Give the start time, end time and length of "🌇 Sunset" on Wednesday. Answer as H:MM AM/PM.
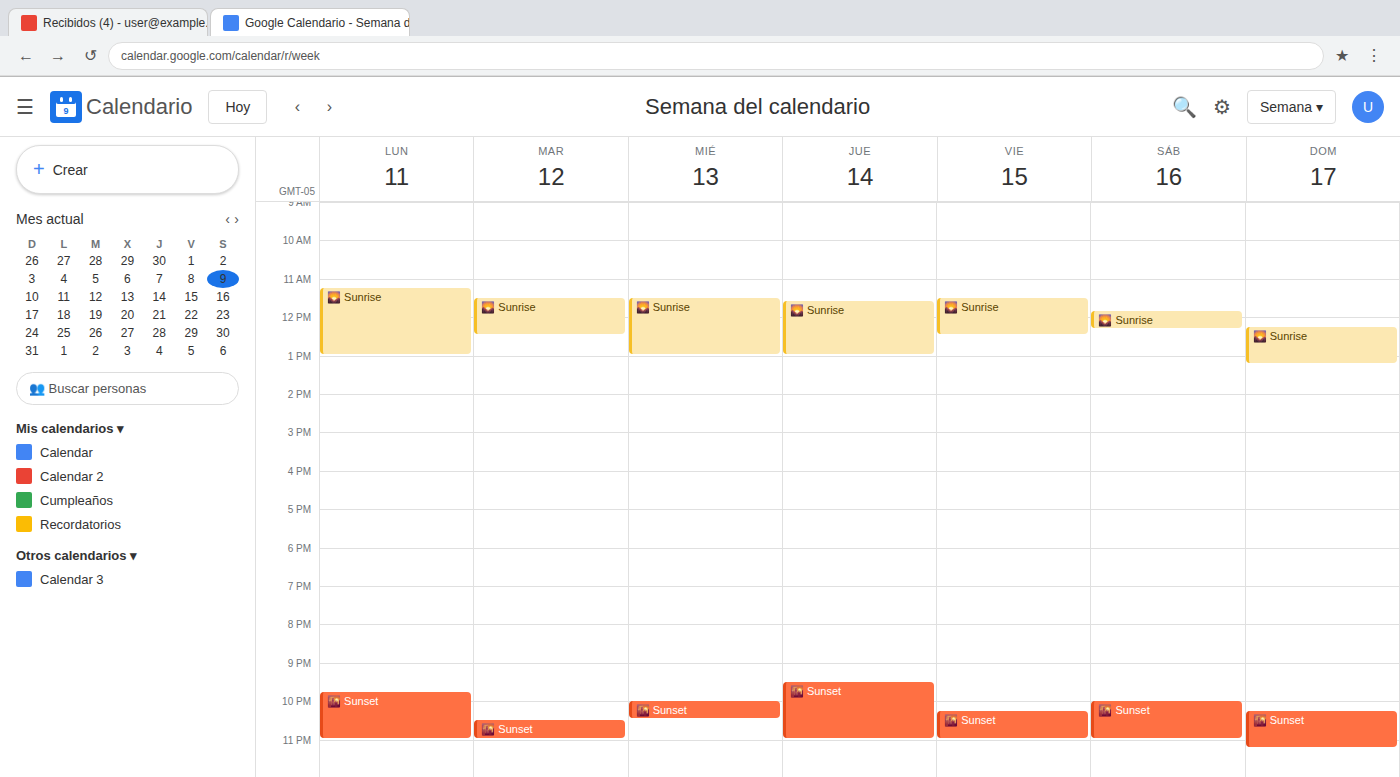
10:00 PM to 10:30 PM, 30 minutes